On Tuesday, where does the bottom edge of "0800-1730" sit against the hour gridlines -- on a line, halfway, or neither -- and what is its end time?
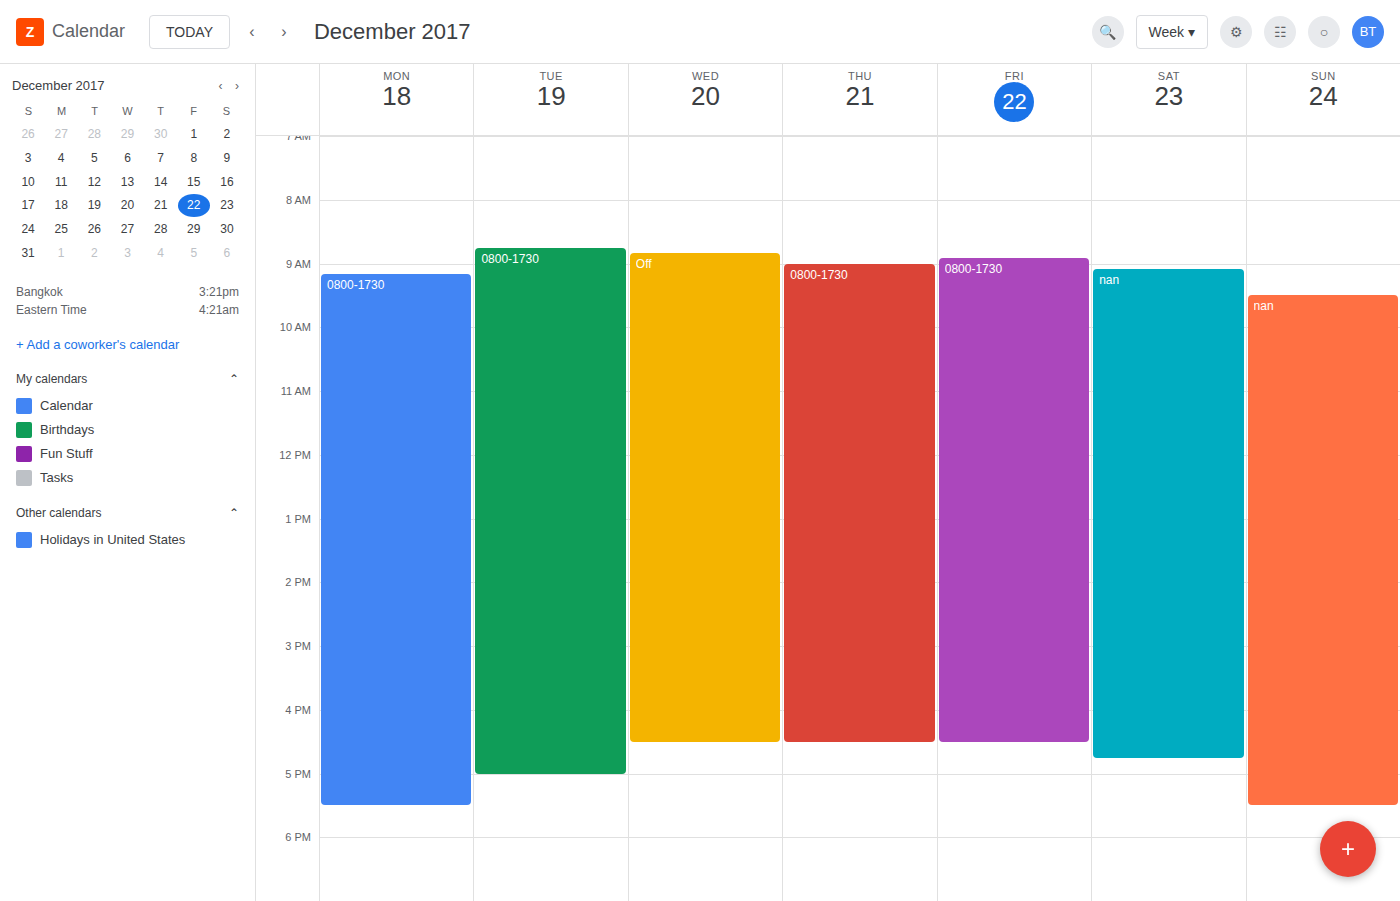
5:00 PM -- exactly on the 5 PM line.